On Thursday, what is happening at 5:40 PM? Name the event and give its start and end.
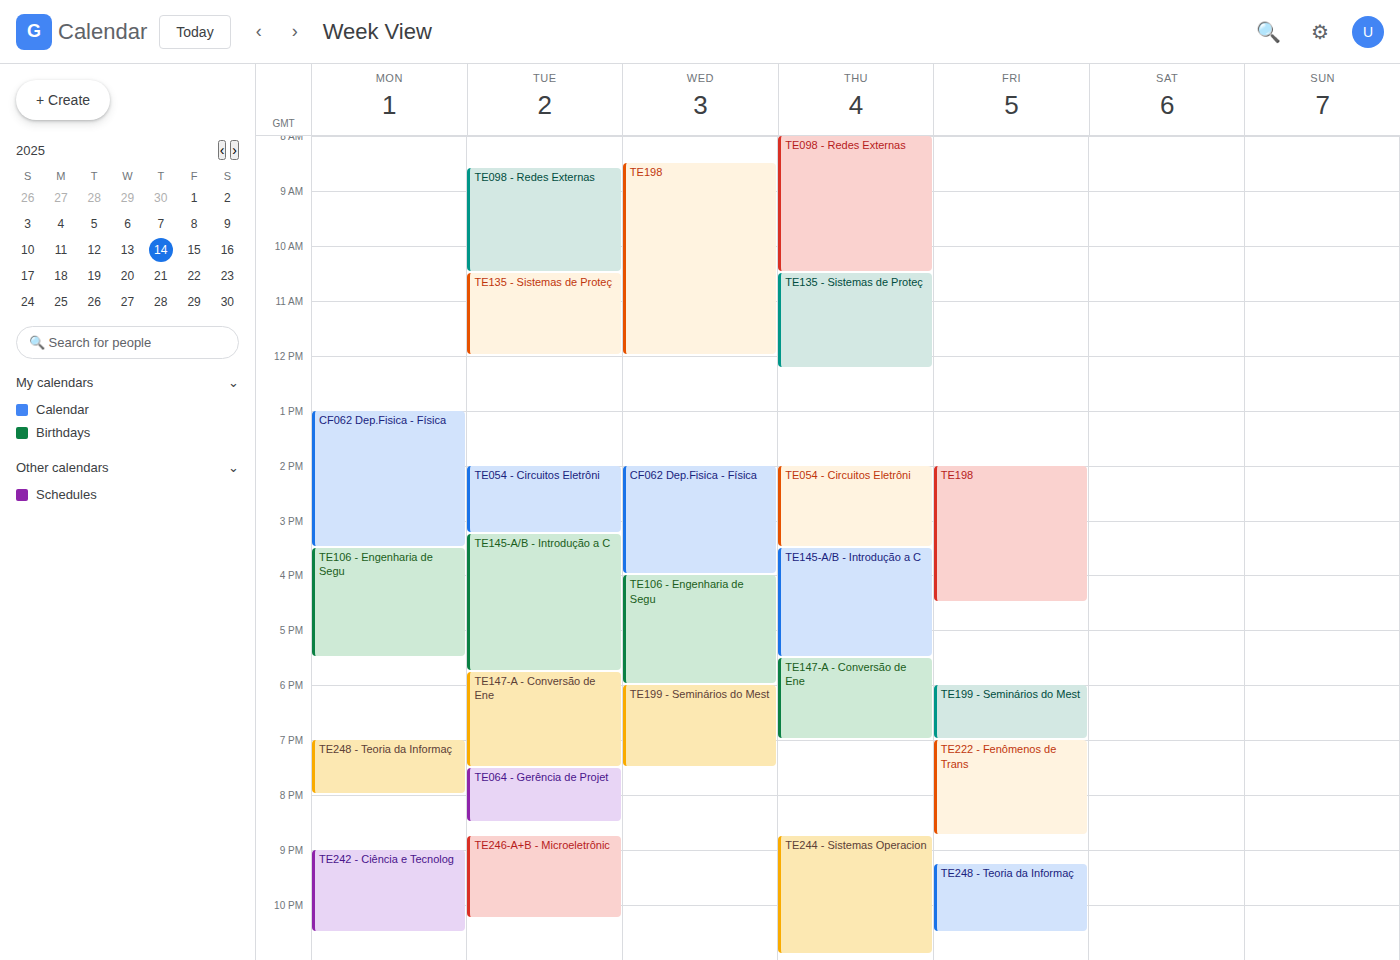
"TE147-A - Conversão de Ene", 5:30 PM to 7:00 PM